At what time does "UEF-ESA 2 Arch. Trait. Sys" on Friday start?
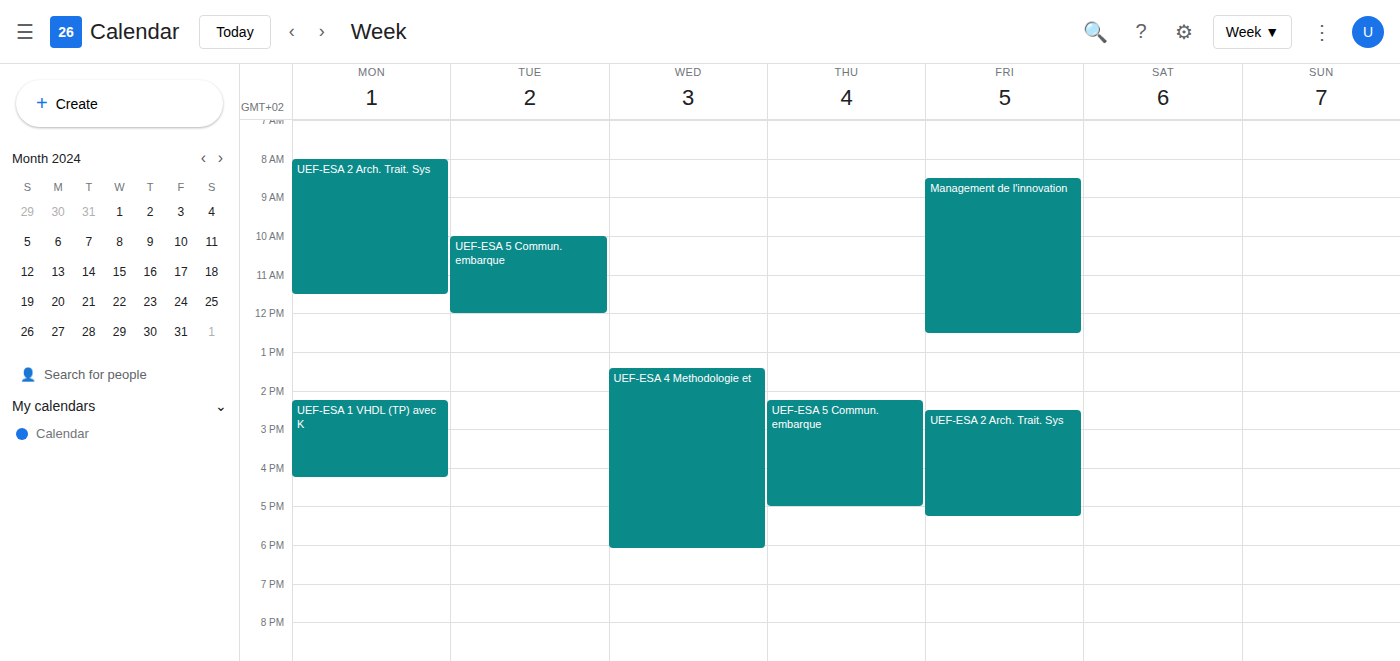
2:30 PM